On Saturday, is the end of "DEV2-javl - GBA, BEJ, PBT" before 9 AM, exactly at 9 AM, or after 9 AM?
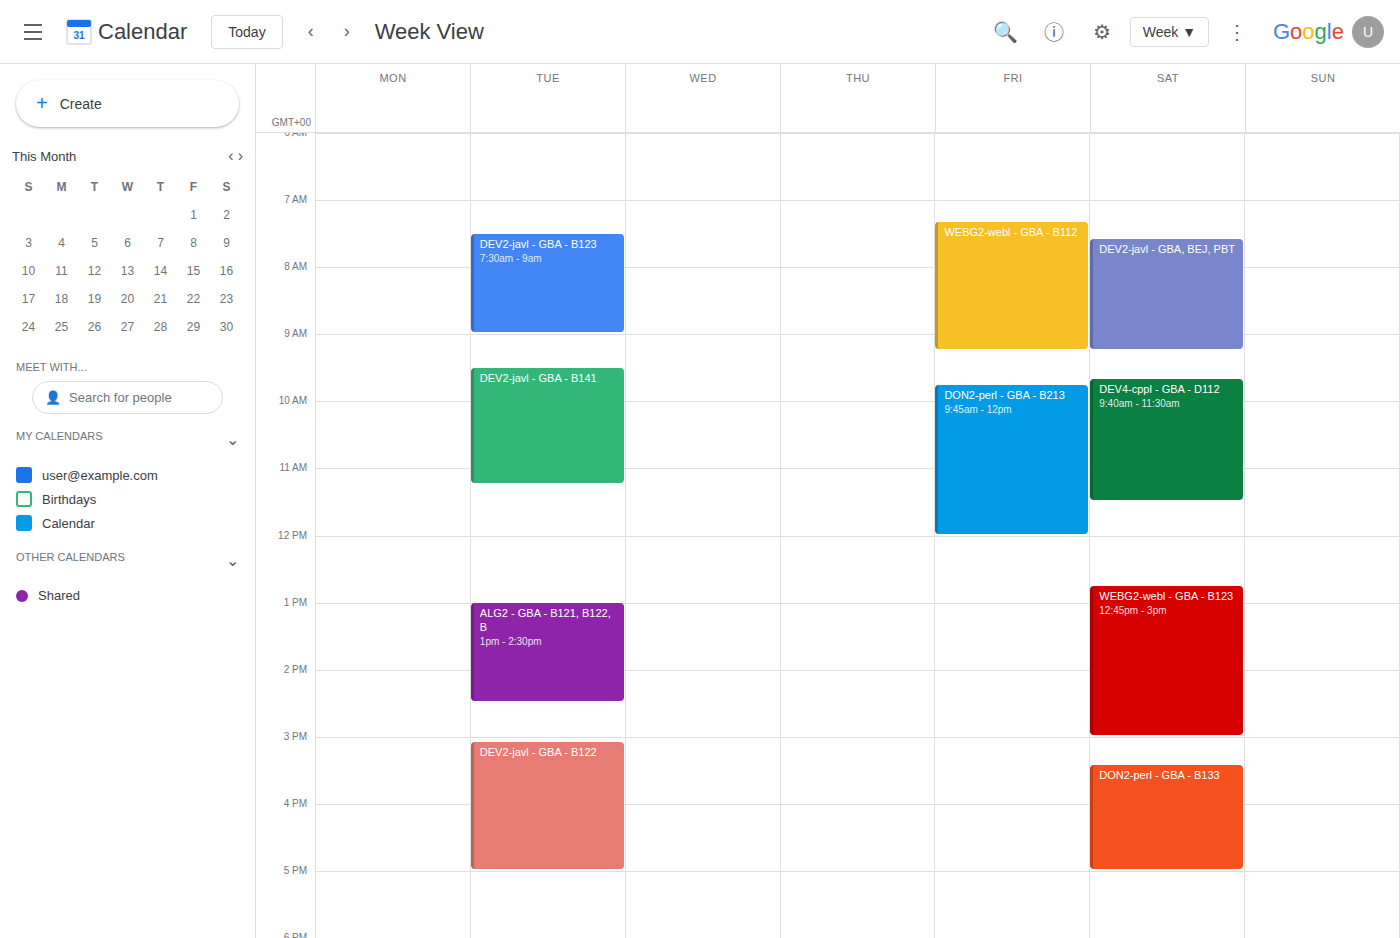
9:15 AM -- after 9 AM, 15 minutes below the 9 AM line.